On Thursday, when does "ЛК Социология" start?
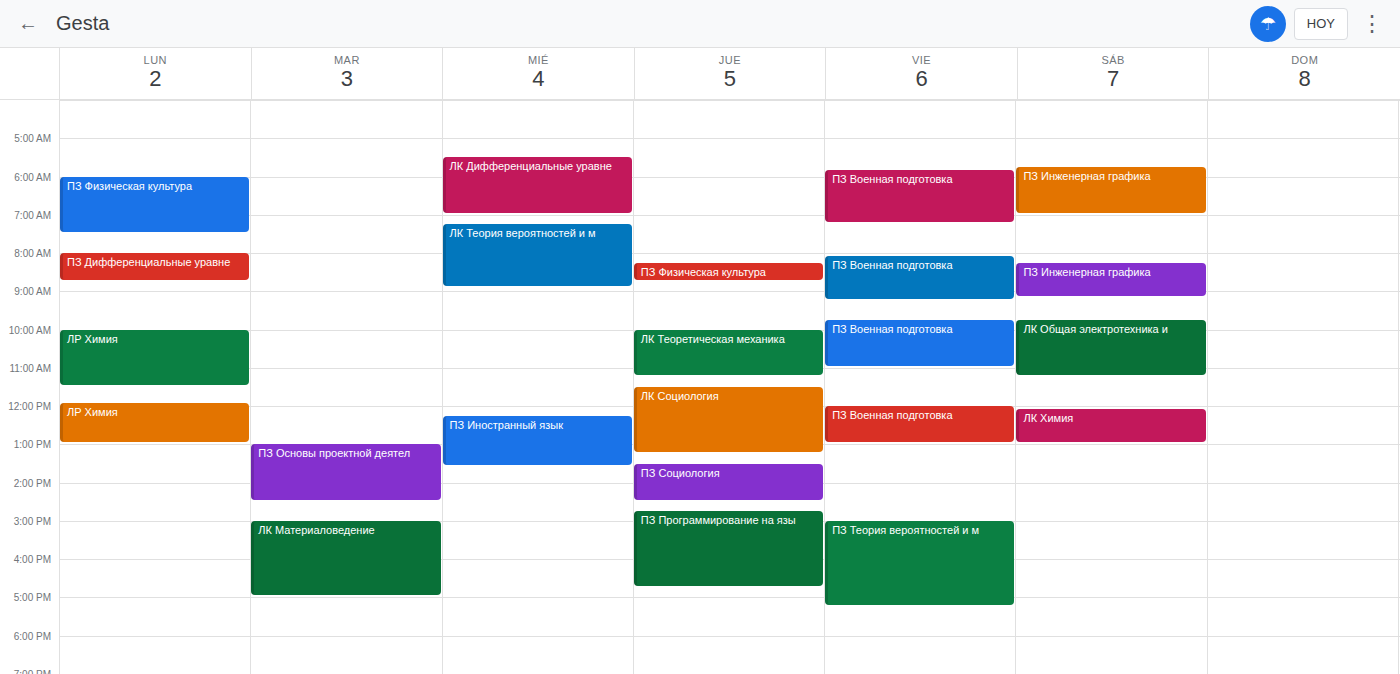
11:30 AM